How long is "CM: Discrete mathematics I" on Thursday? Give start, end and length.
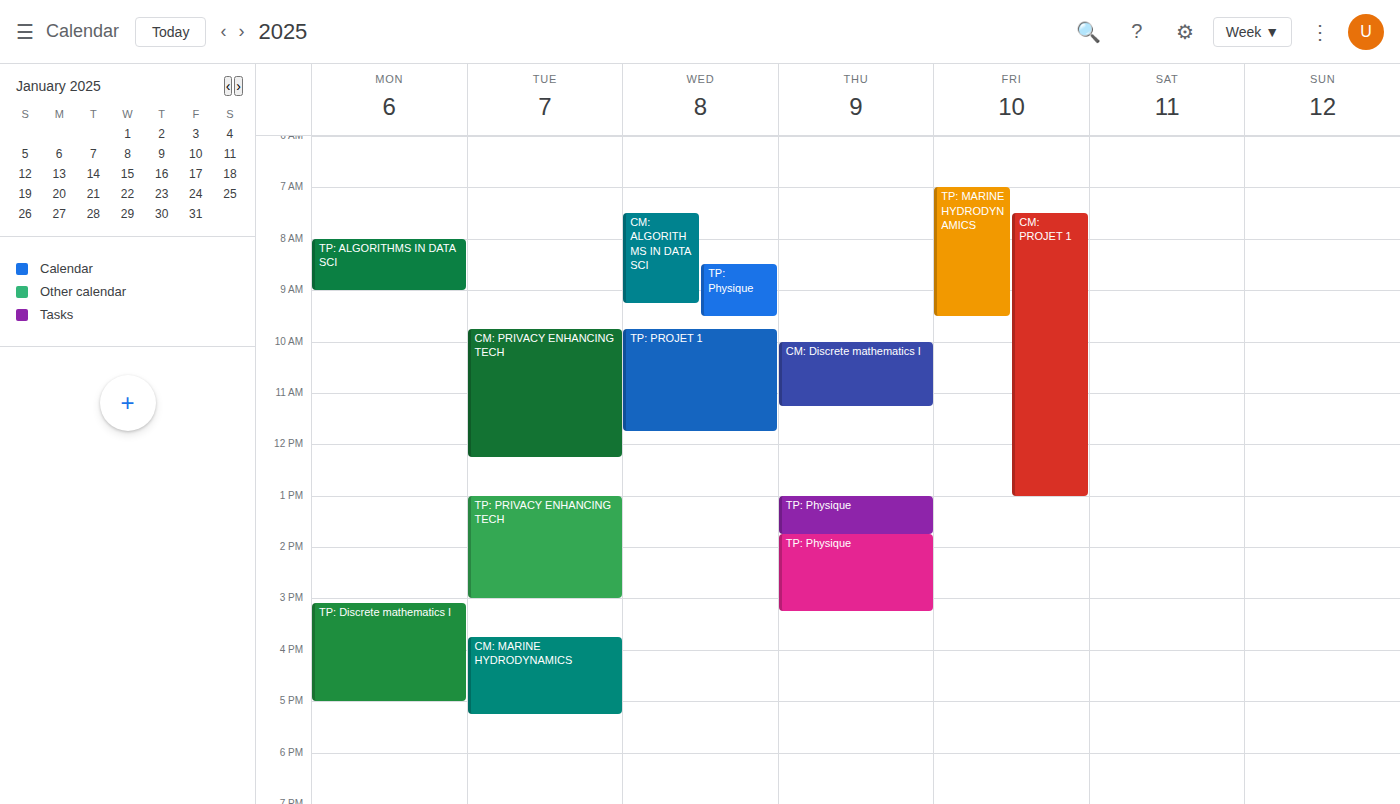
10:00 AM to 11:15 AM, 1 hour 15 minutes